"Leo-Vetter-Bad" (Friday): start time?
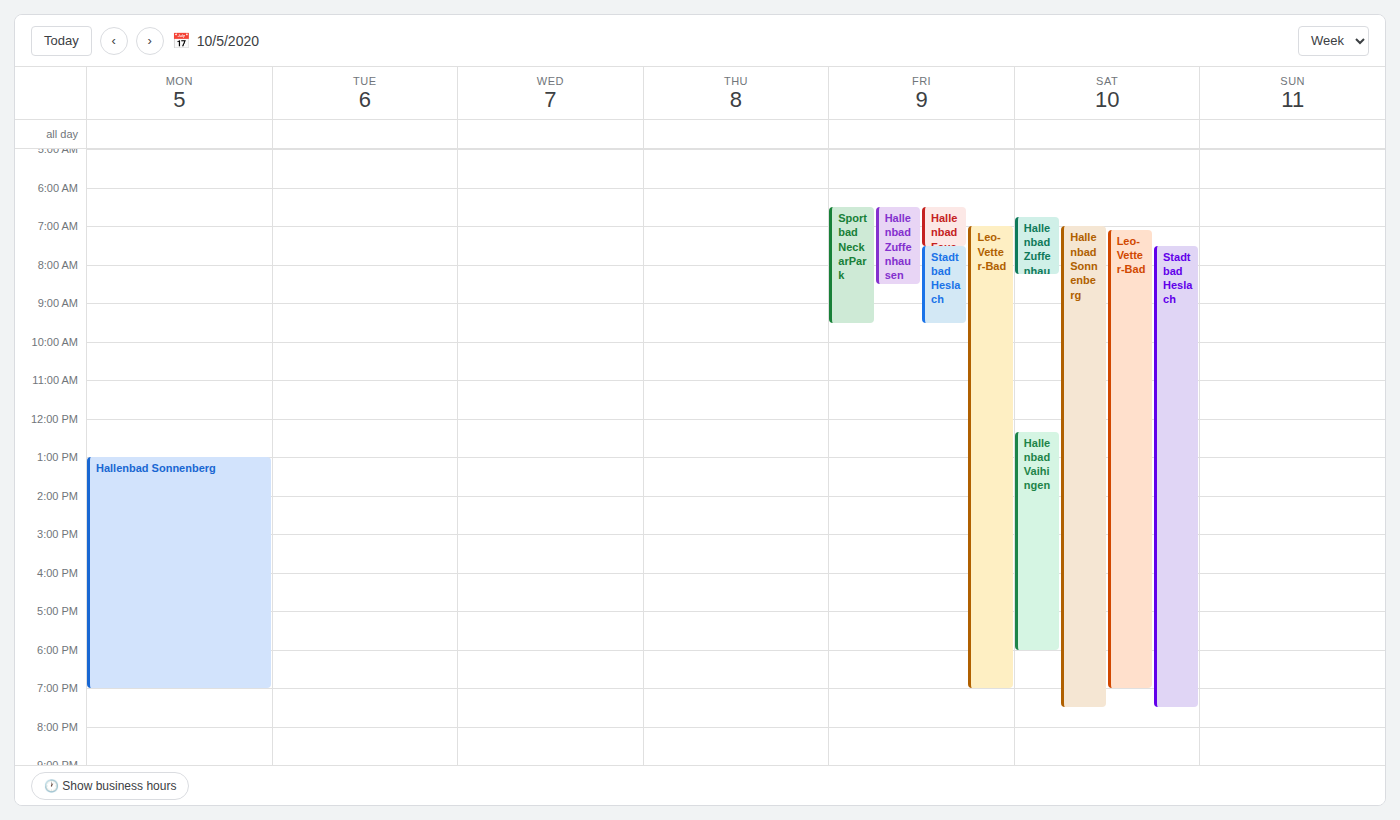
7:00 AM